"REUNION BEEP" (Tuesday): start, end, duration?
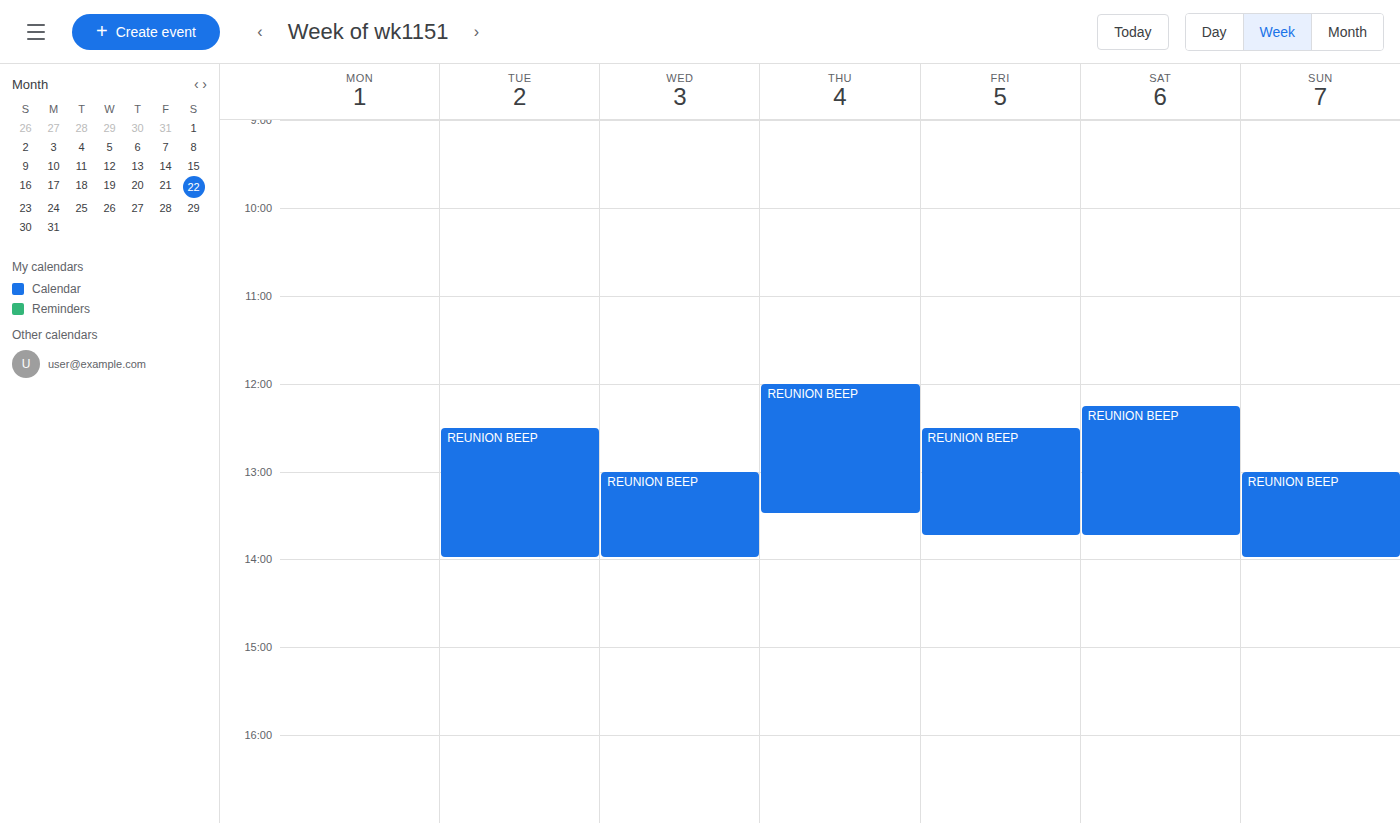
12:30 PM to 2:00 PM, 1 hour 30 minutes